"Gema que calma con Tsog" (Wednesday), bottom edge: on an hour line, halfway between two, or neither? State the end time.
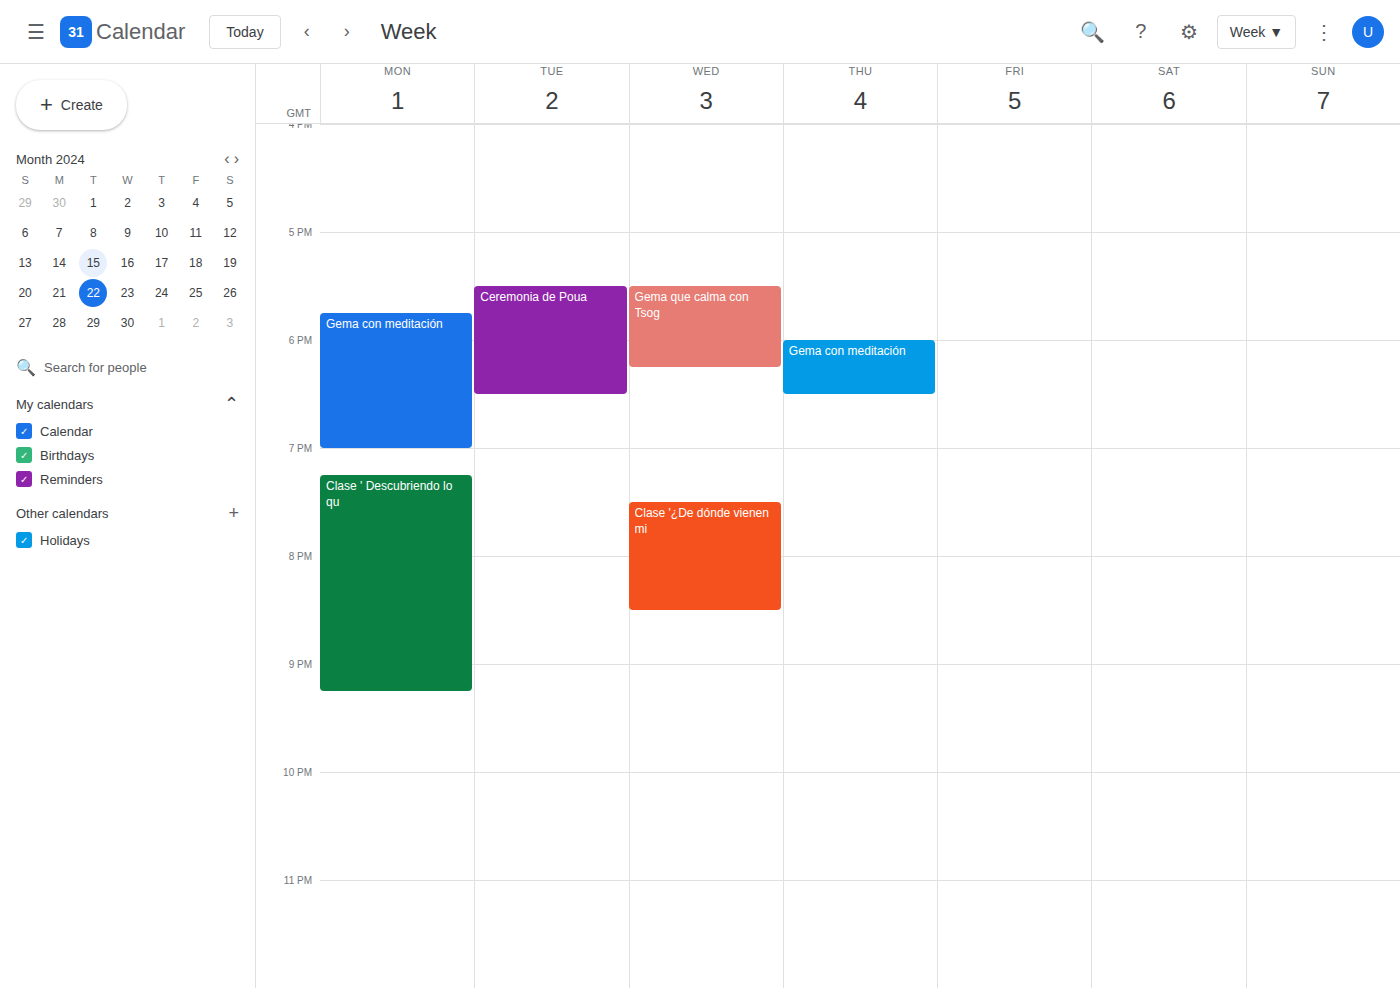
6:15 PM -- neither: a quarter of the way from the 6 PM line to the 7 PM line.